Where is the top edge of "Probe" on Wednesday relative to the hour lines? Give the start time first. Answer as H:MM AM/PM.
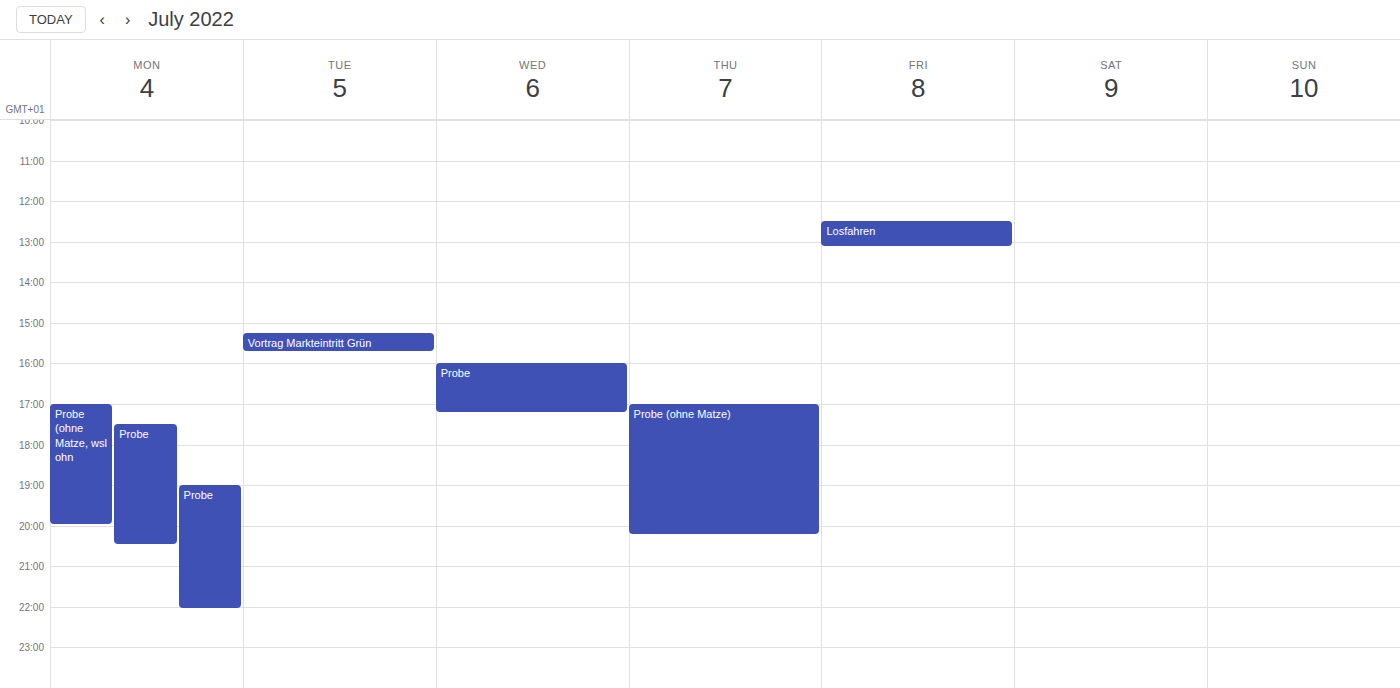
4:00 PM -- exactly on the 4 PM line.